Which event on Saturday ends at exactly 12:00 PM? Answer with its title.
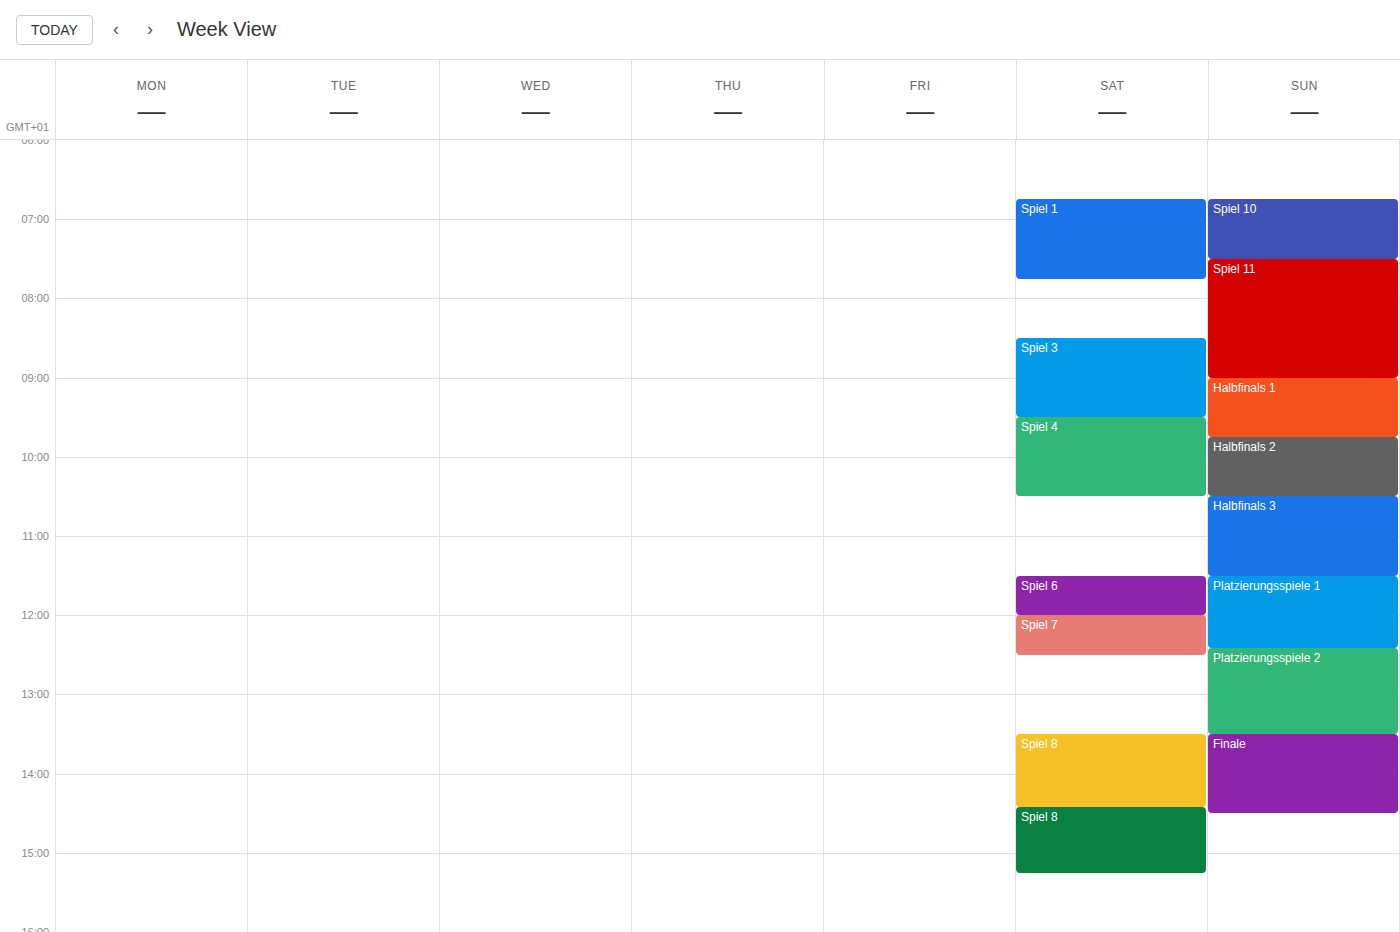
"Spiel 6"